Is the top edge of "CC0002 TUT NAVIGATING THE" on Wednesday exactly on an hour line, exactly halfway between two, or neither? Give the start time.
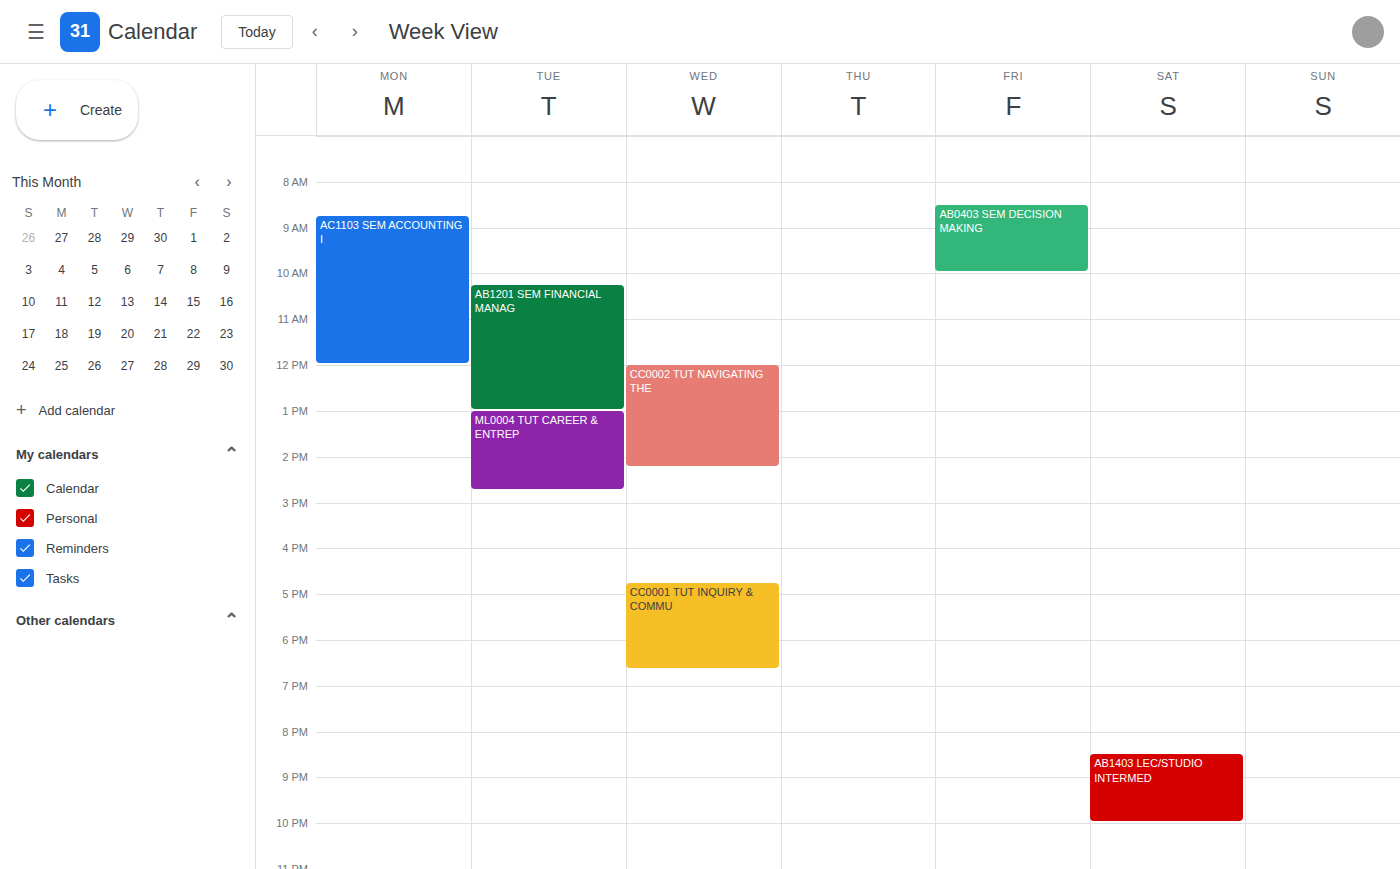
12:00 PM -- exactly on the 12 PM line.